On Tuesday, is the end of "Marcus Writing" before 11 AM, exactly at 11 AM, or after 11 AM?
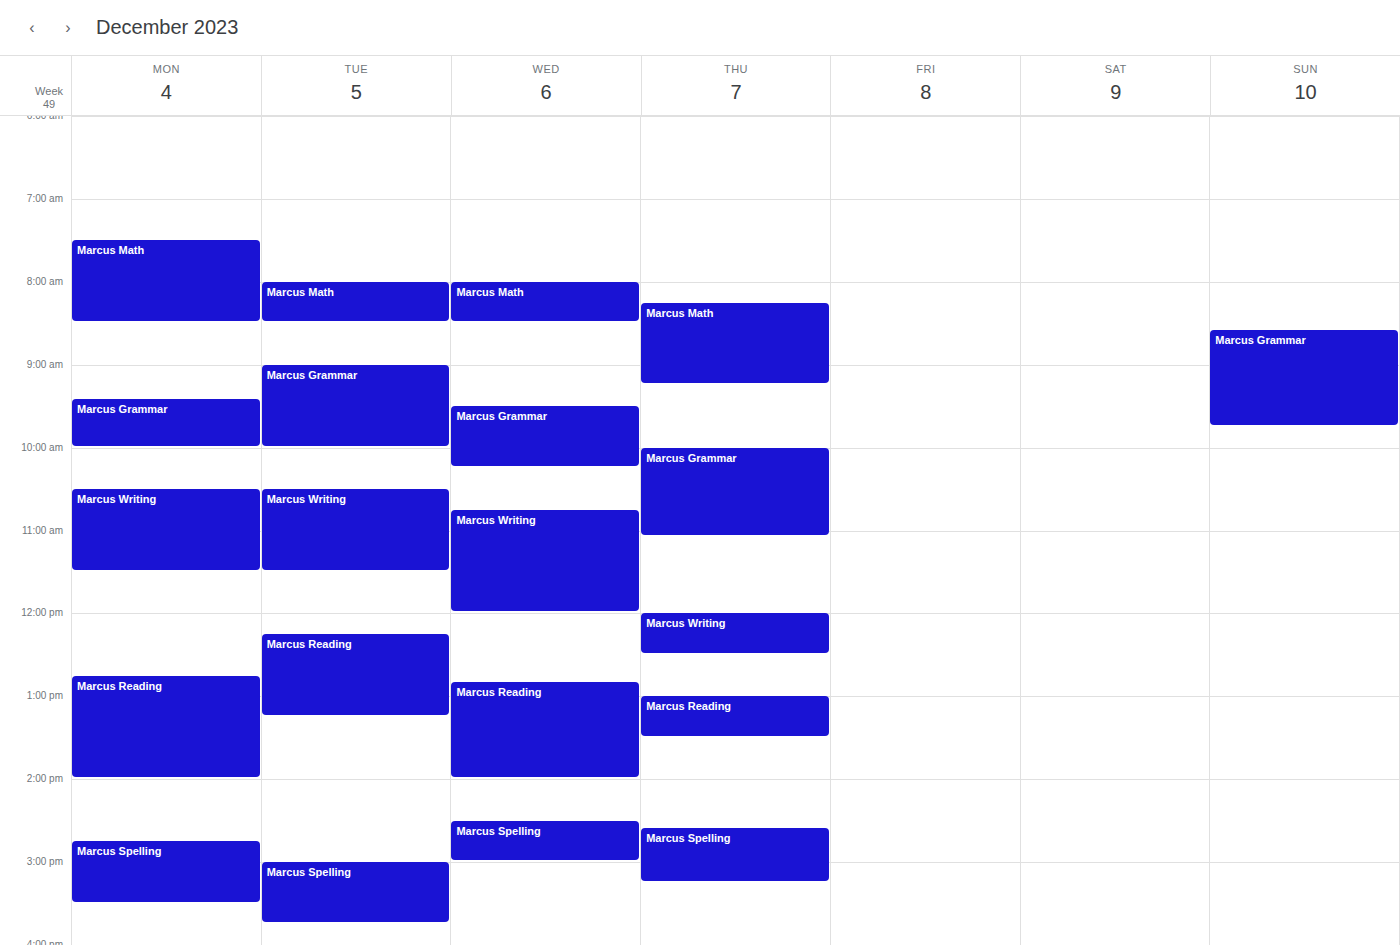
11:30 AM -- after 11 AM, 30 minutes below the 11 AM line.